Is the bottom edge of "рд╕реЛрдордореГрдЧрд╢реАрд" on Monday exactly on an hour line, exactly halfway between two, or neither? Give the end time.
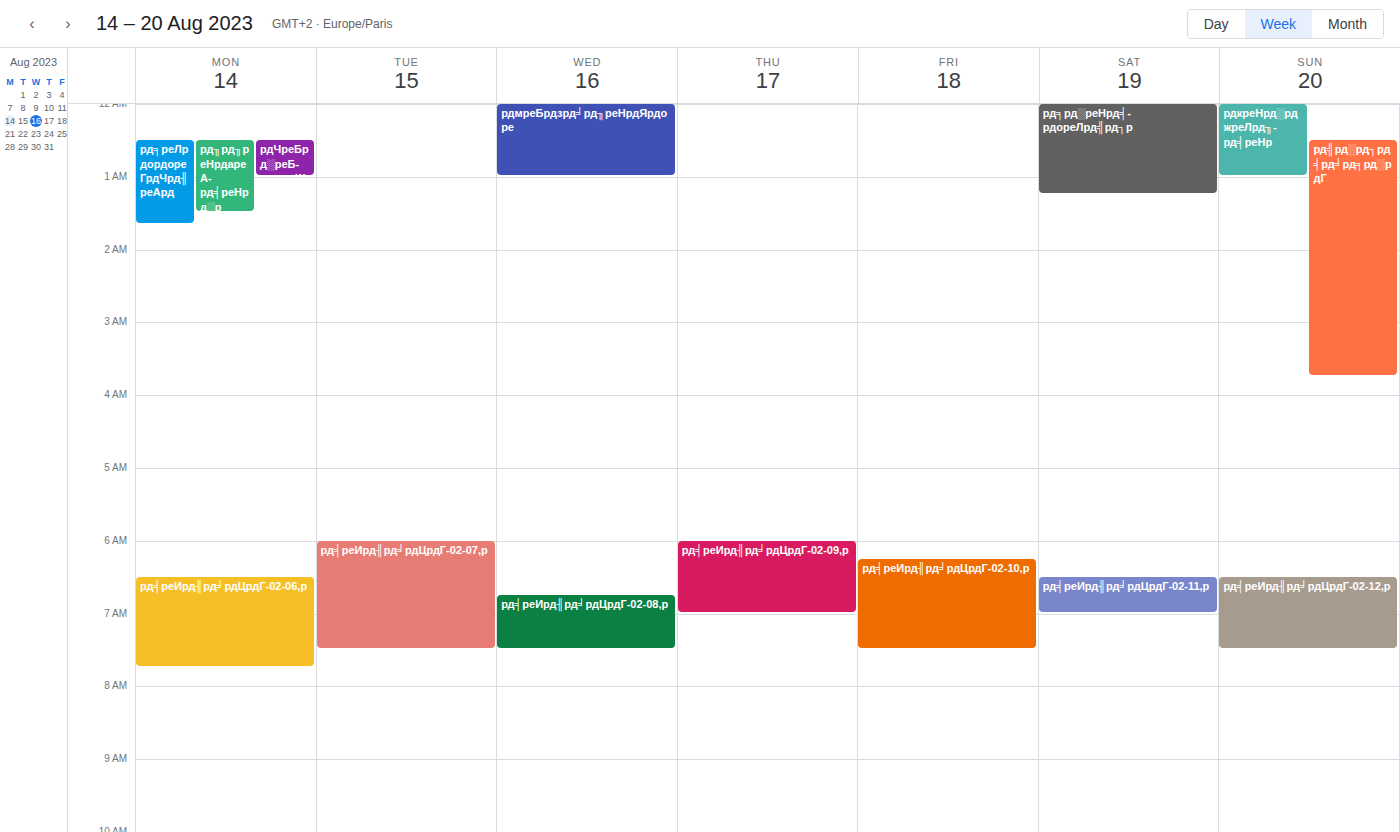
1:40 AM -- neither: 40 minutes below the 1 AM line and 20 minutes above the 2 AM line.